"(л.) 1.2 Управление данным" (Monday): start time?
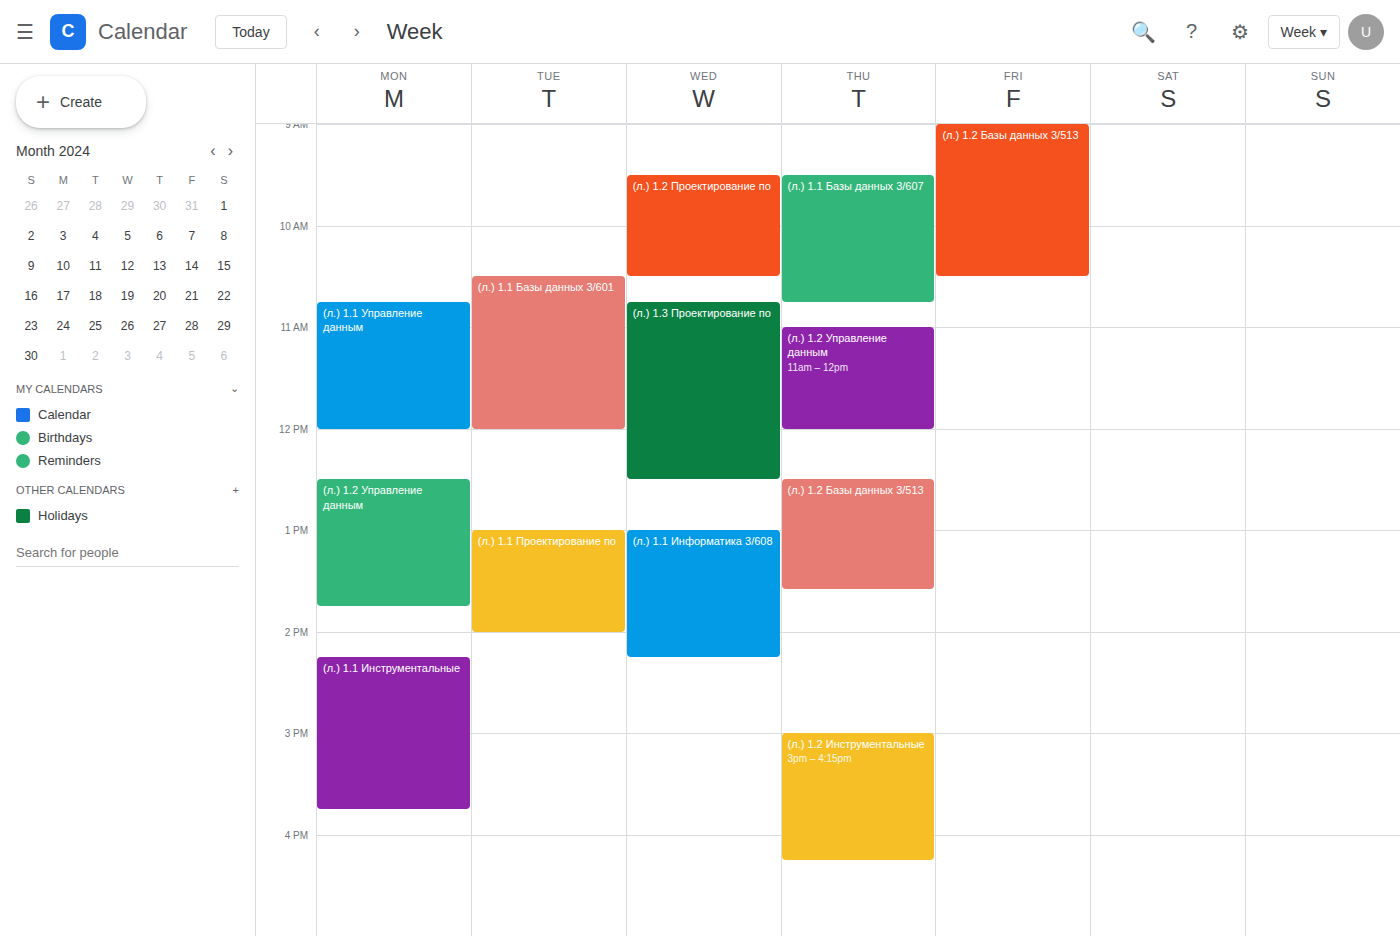
12:30 PM